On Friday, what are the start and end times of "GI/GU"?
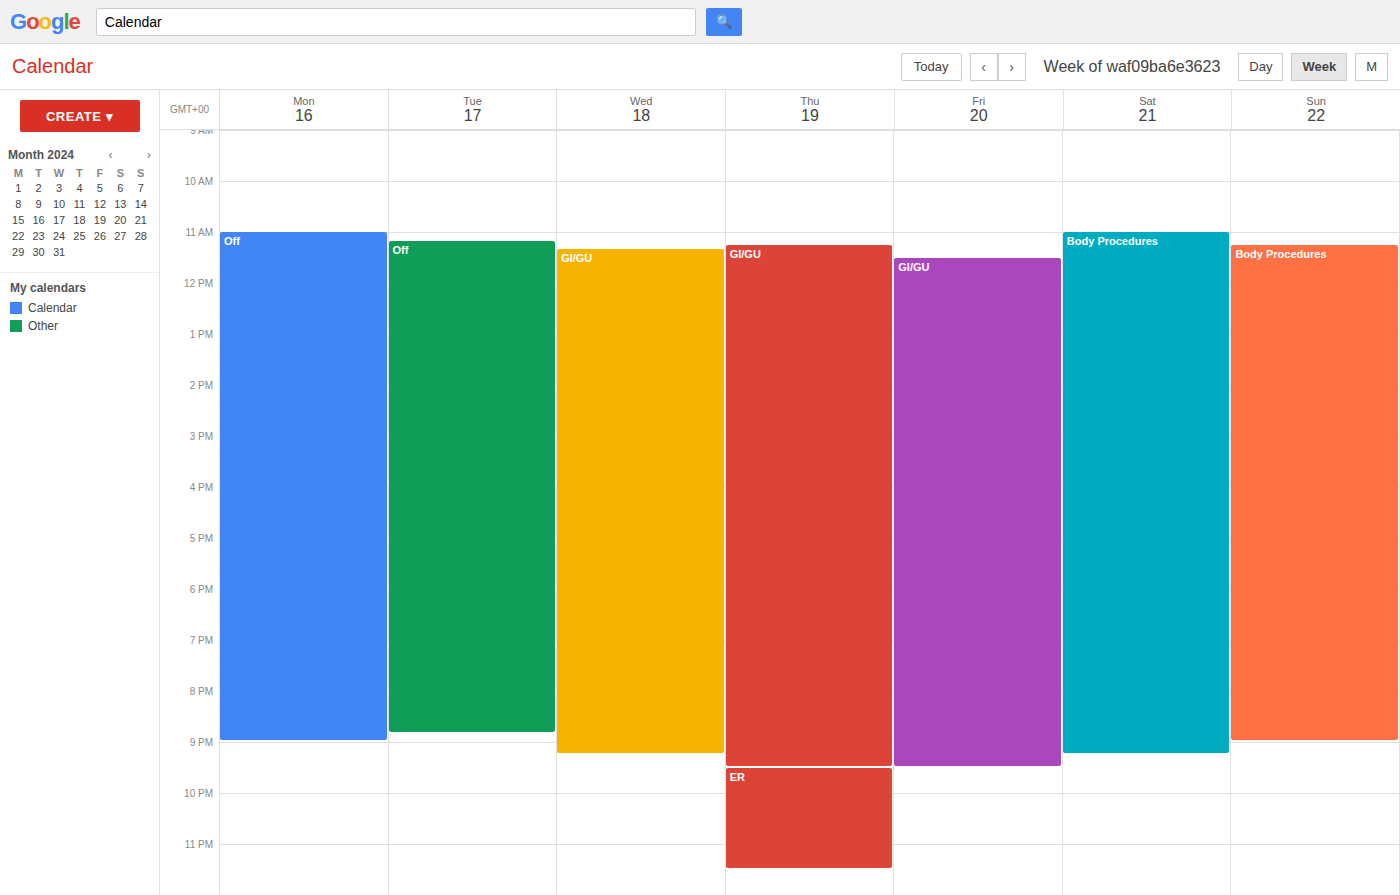
11:30 AM to 9:30 PM